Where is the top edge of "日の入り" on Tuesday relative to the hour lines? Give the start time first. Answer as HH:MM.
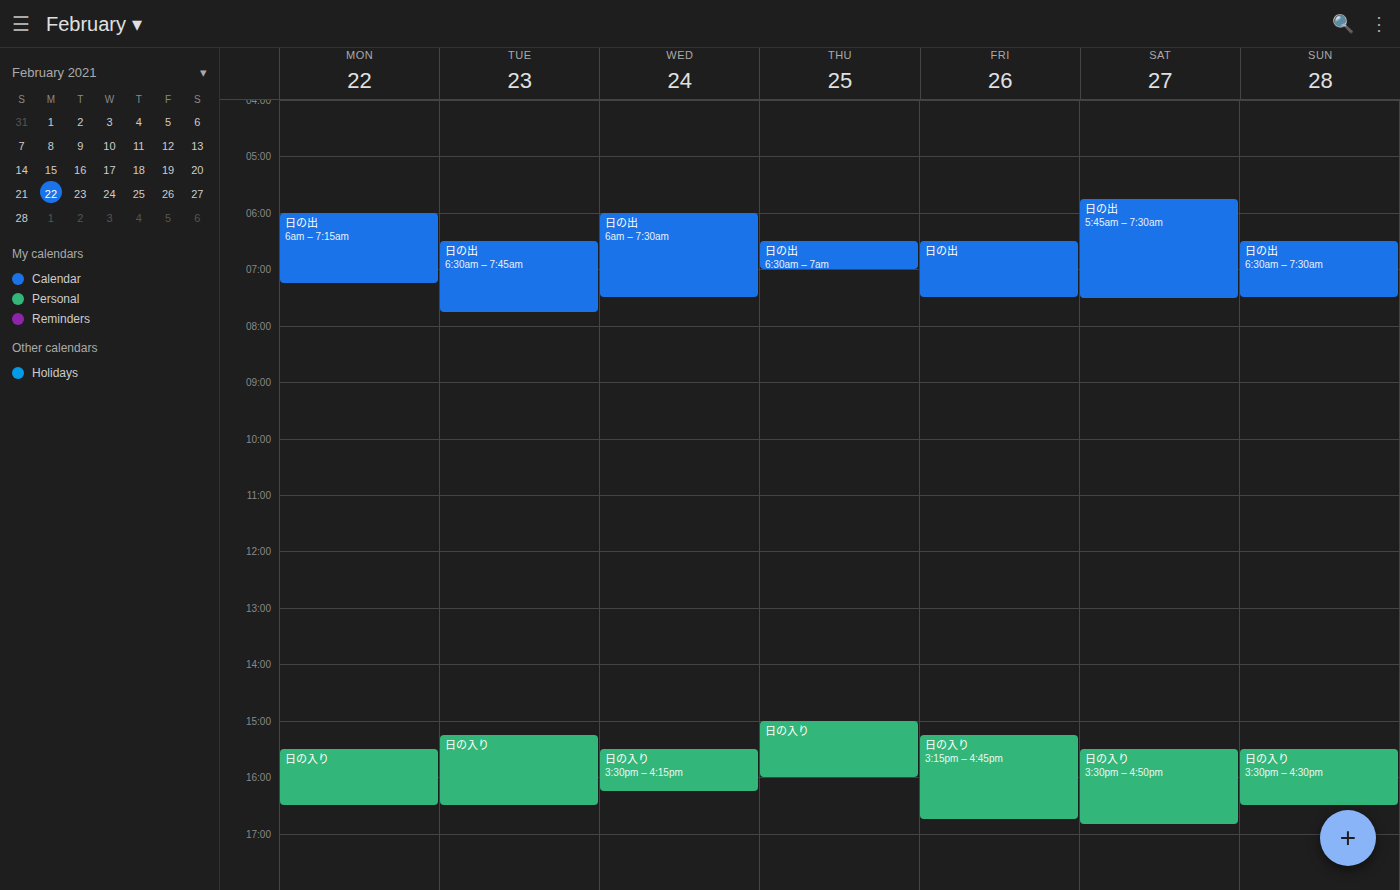
15:15 -- neither: a quarter of the way from the 15:00 line to the 16:00 line.